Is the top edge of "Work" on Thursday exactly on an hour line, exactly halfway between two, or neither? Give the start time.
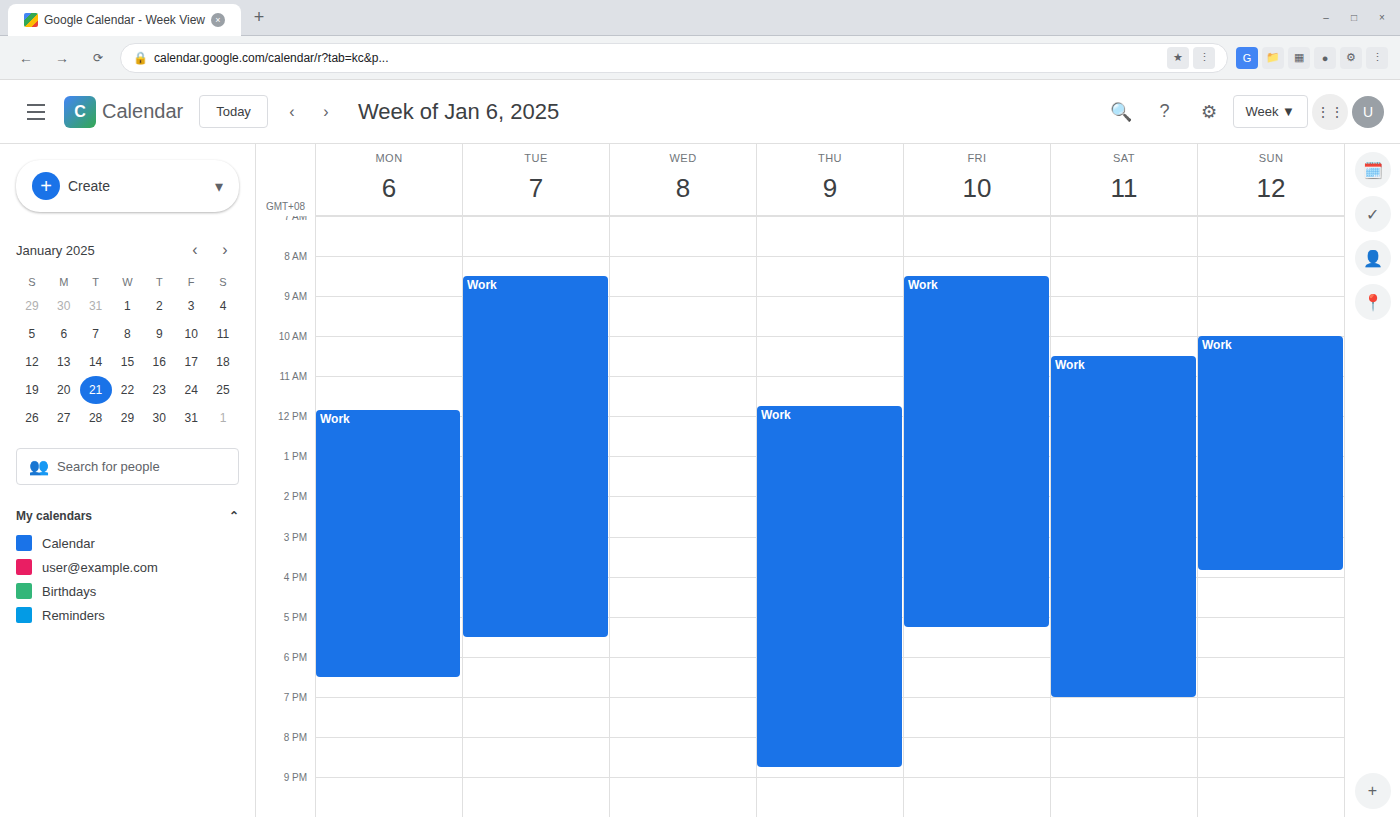
11:45 AM -- neither: three quarters of the way from the 11 AM line to the 12 PM line.